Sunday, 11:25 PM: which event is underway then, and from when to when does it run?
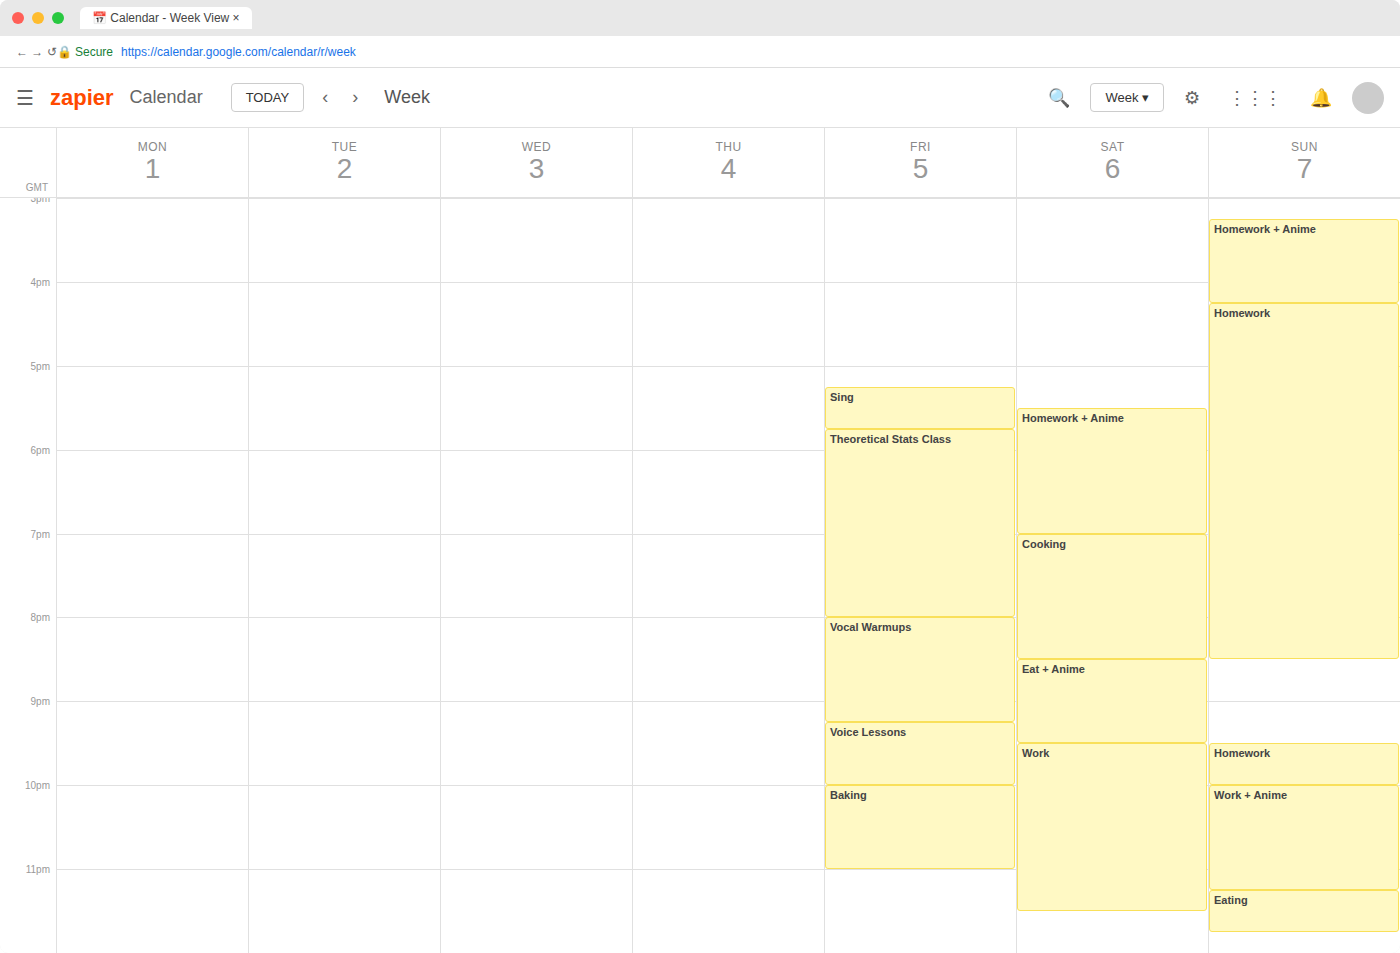
"Eating", 11:15 PM to 11:45 PM